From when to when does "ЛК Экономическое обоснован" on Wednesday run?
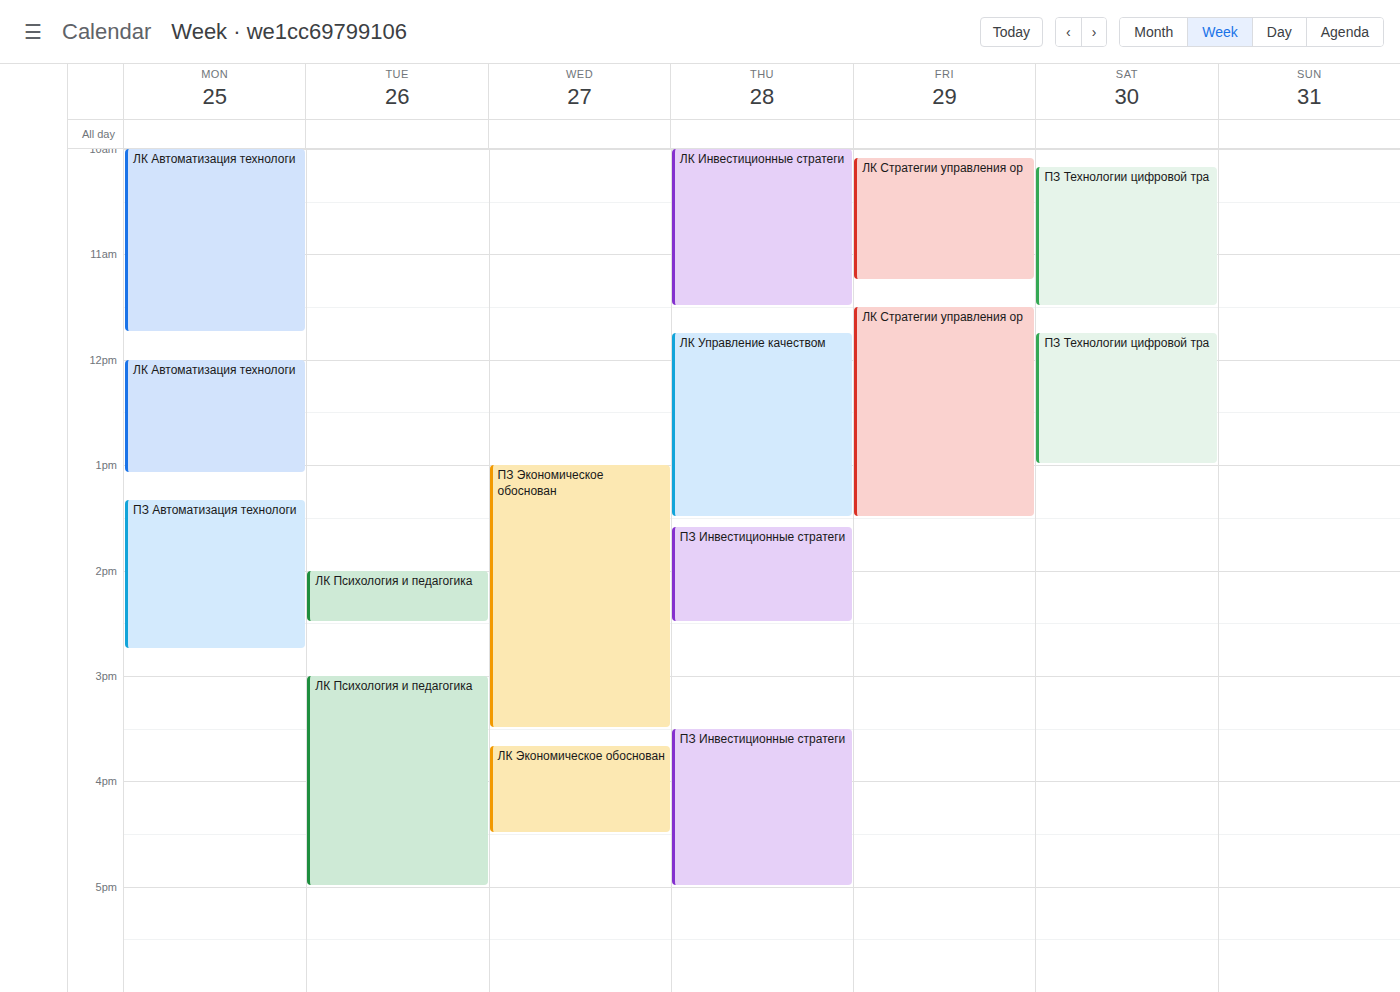
3:40 PM to 4:30 PM